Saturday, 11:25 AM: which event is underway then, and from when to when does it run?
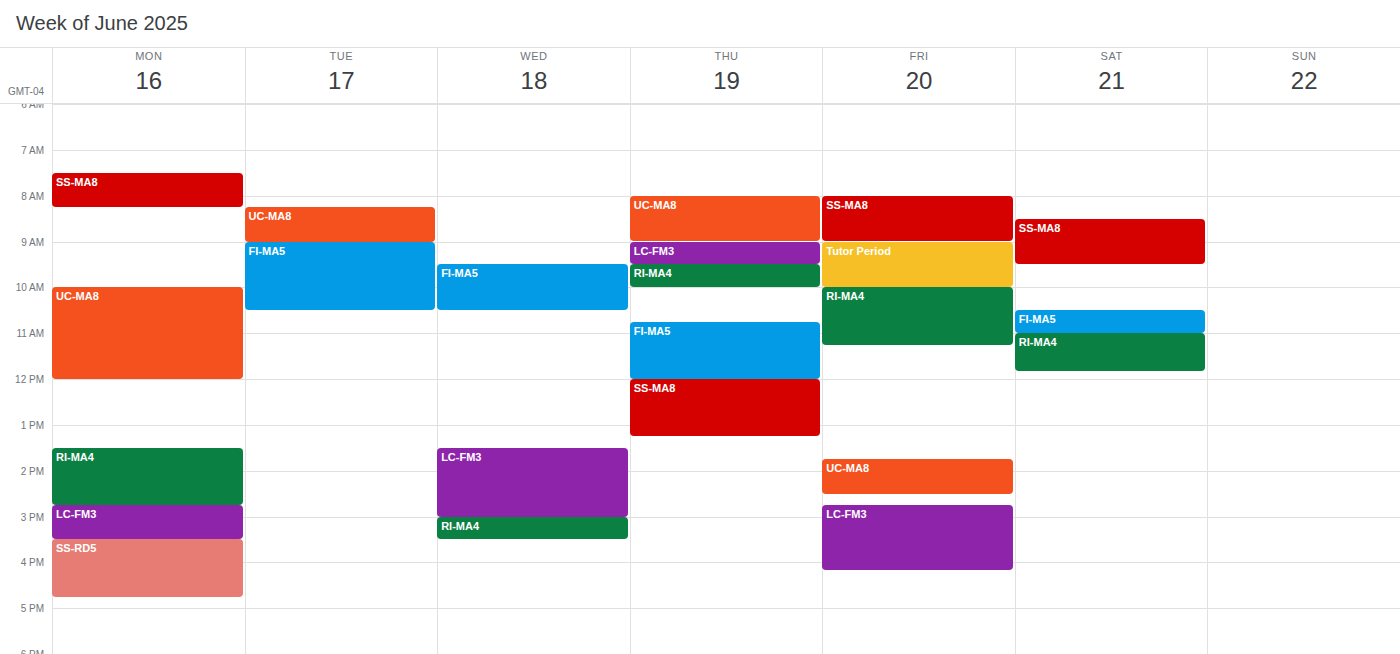
"RI-MA4", 11:00 AM to 11:50 AM